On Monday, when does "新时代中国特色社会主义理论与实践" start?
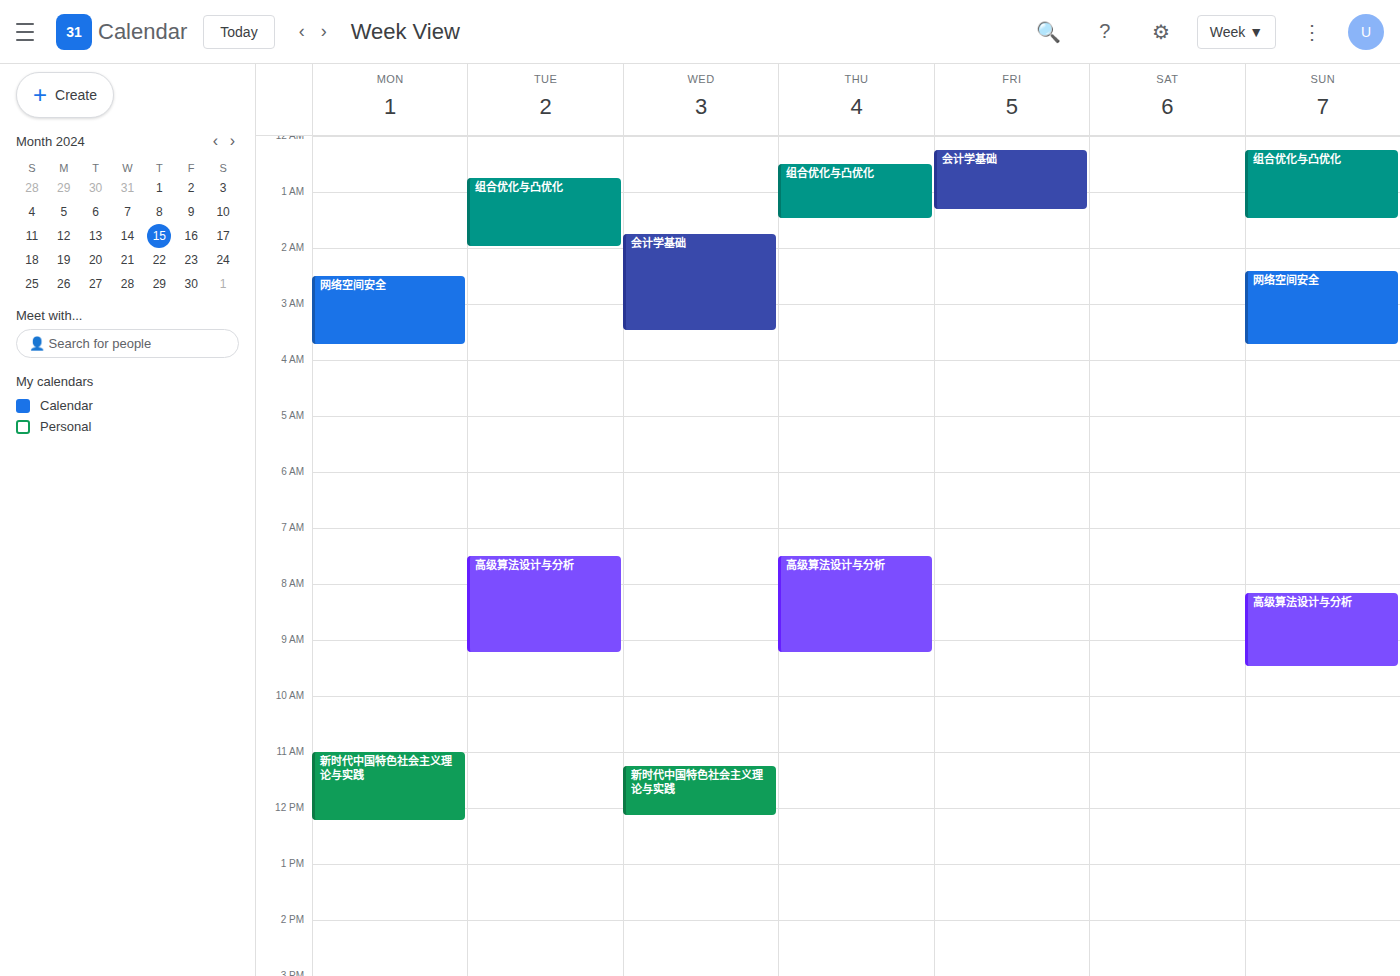
11:00 AM